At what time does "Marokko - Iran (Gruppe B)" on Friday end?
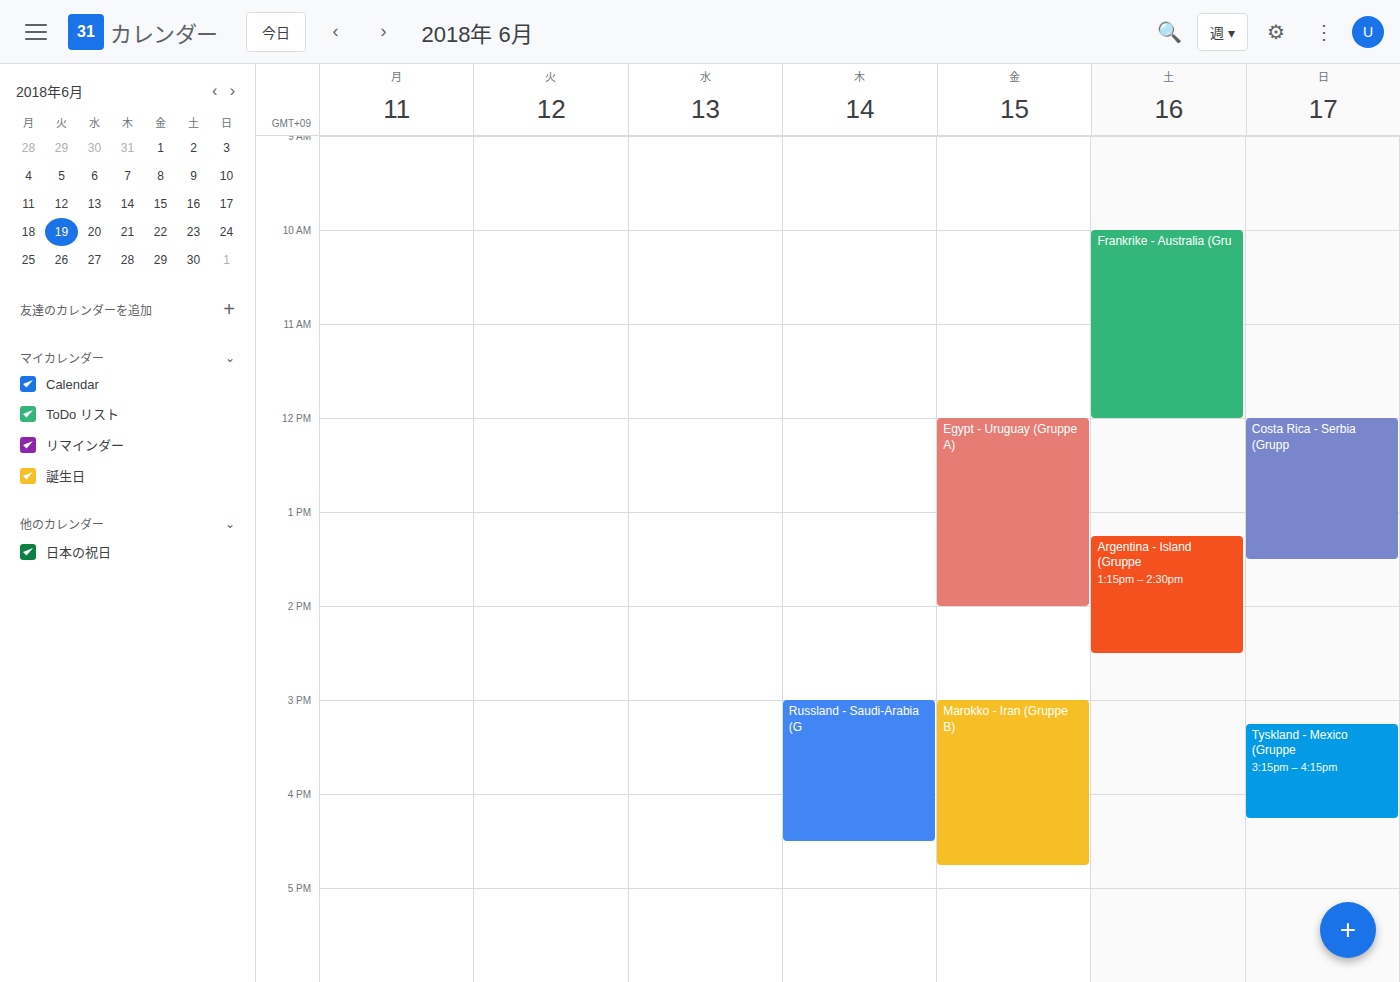
4:45 PM